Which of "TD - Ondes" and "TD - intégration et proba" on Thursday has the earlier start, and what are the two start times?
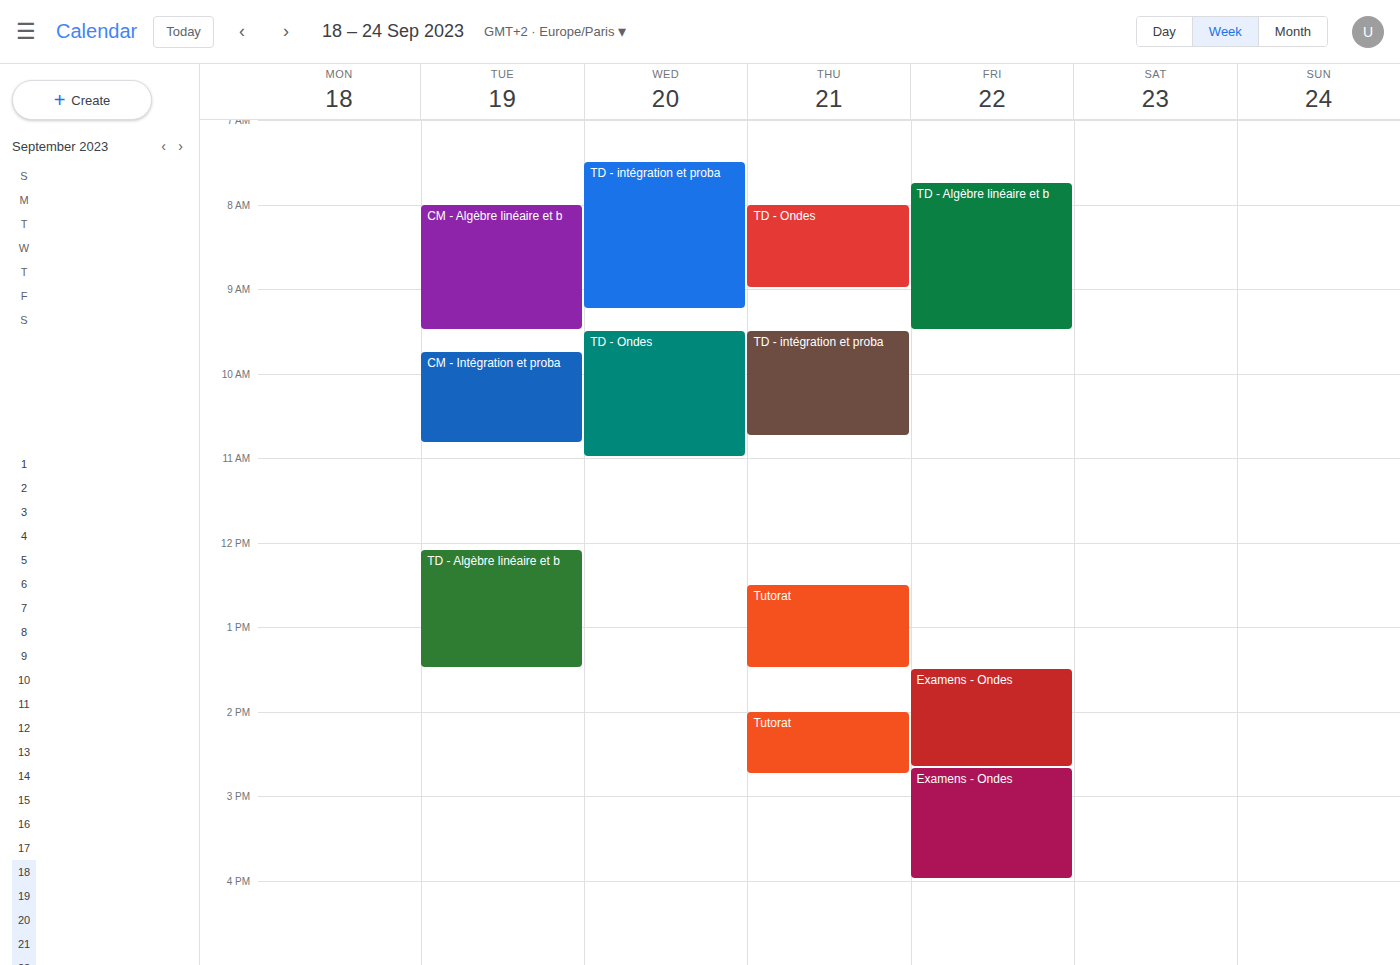
"TD - Ondes" 8:00 AM; "TD - intégration et proba" 9:30 AM.